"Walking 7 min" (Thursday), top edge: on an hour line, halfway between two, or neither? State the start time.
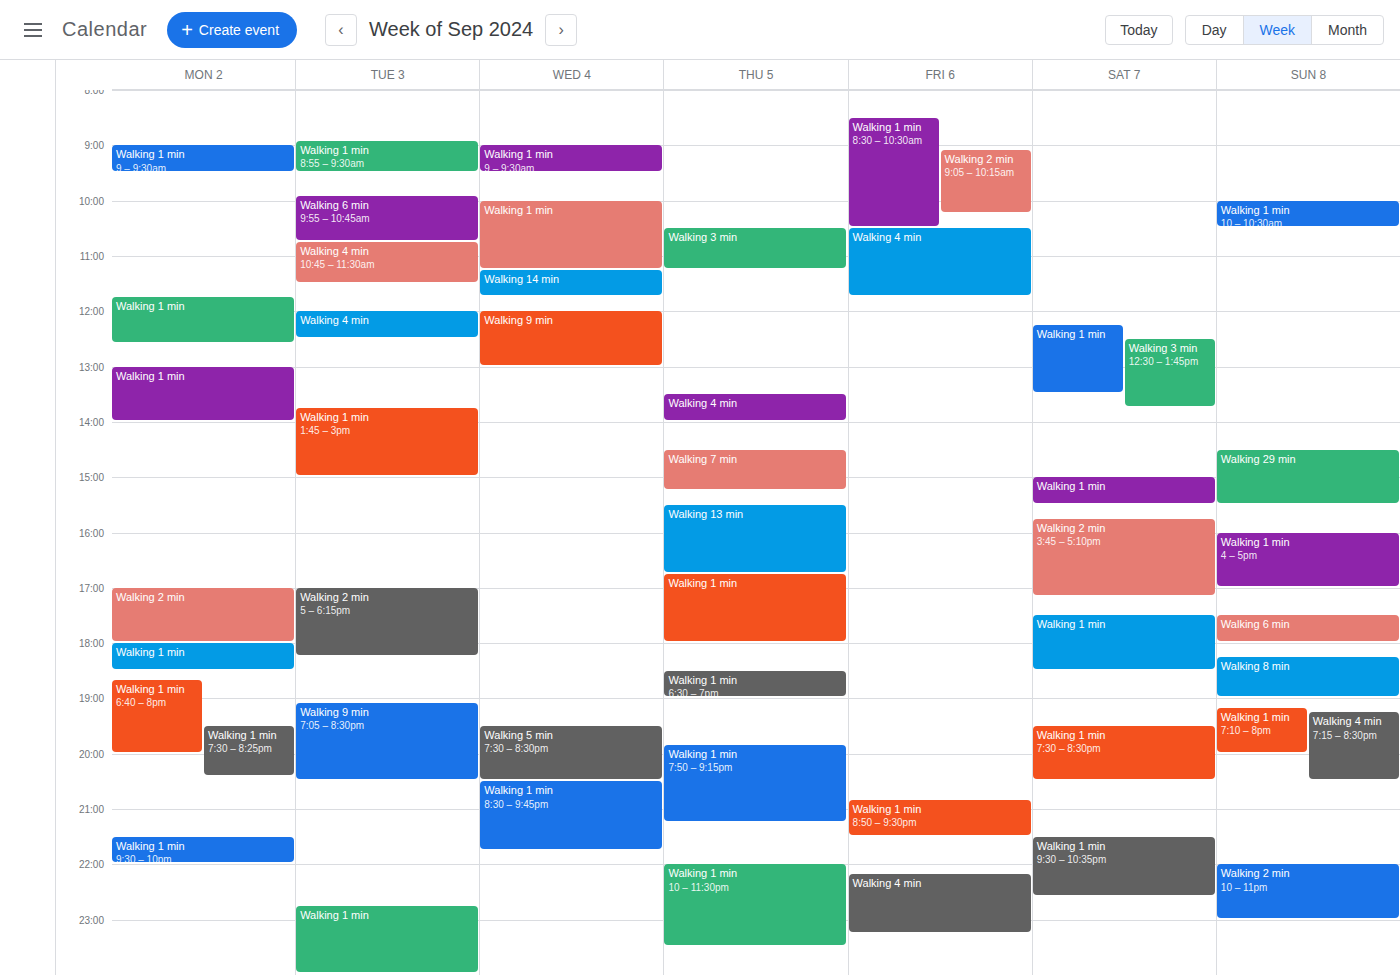
2:30 PM -- halfway between the 2 PM and 3 PM lines.